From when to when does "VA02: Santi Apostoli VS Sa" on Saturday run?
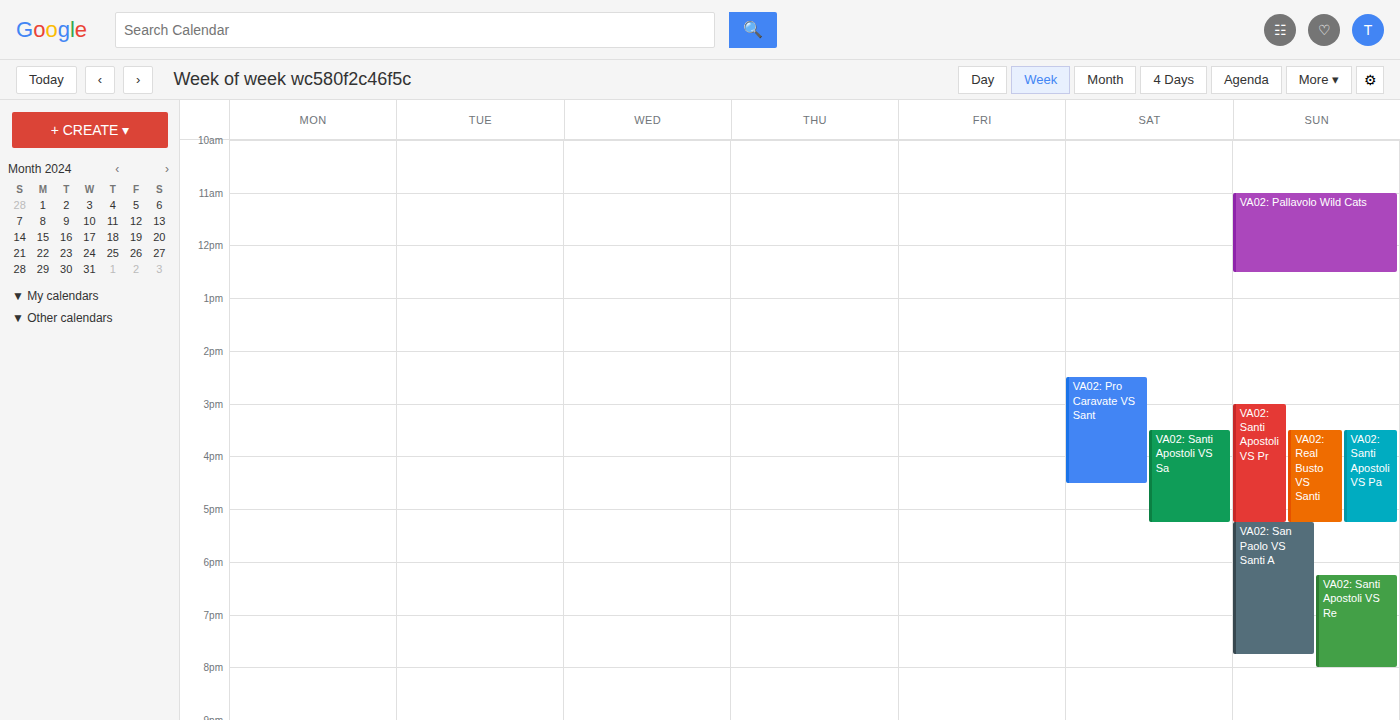
3:30 PM to 5:15 PM